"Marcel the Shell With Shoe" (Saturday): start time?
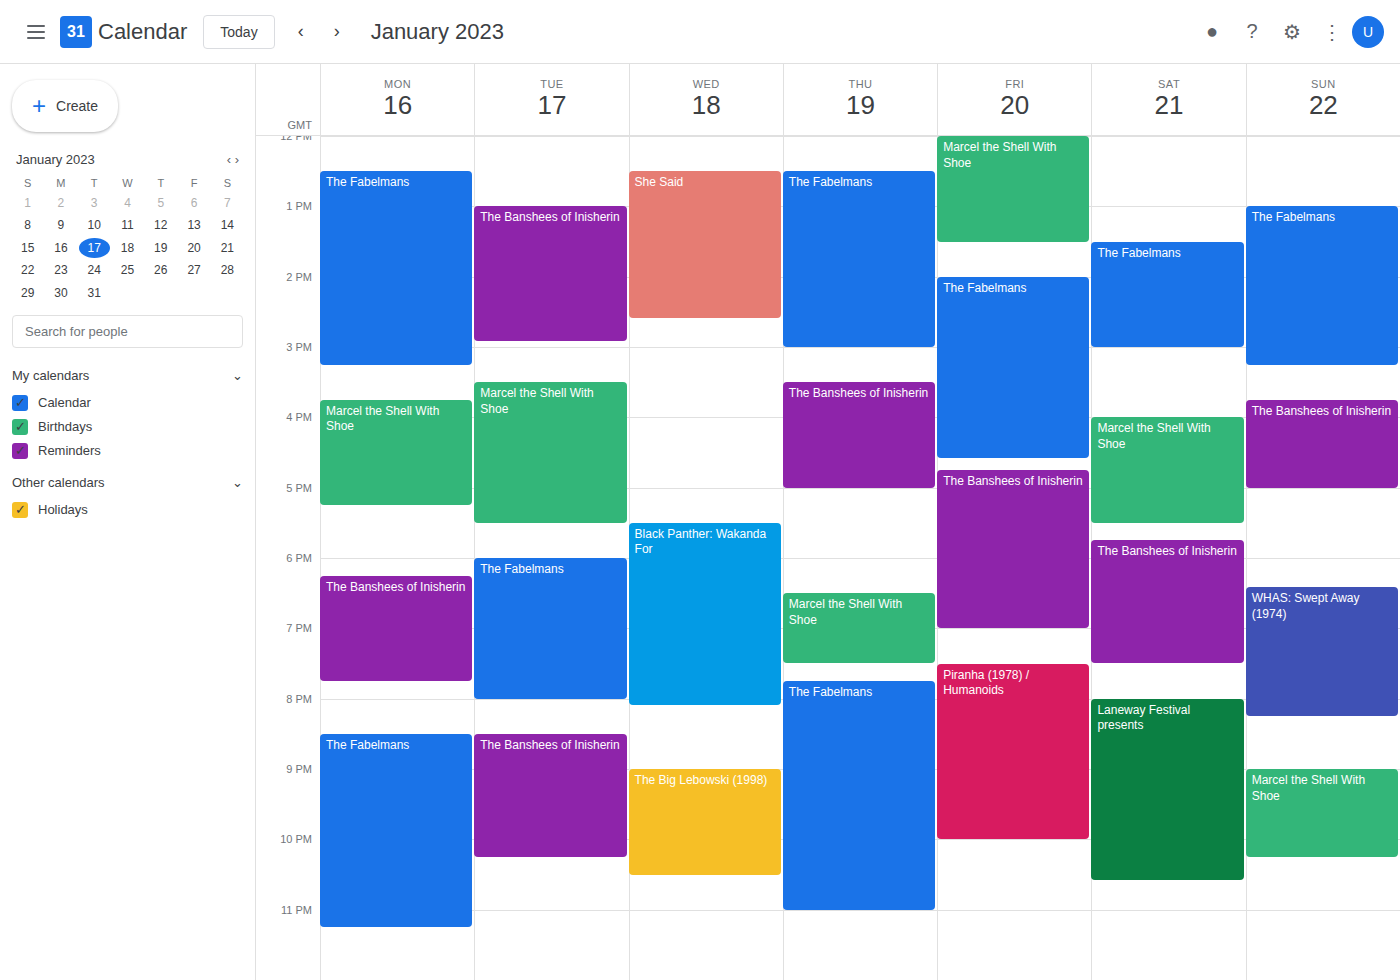
16:00